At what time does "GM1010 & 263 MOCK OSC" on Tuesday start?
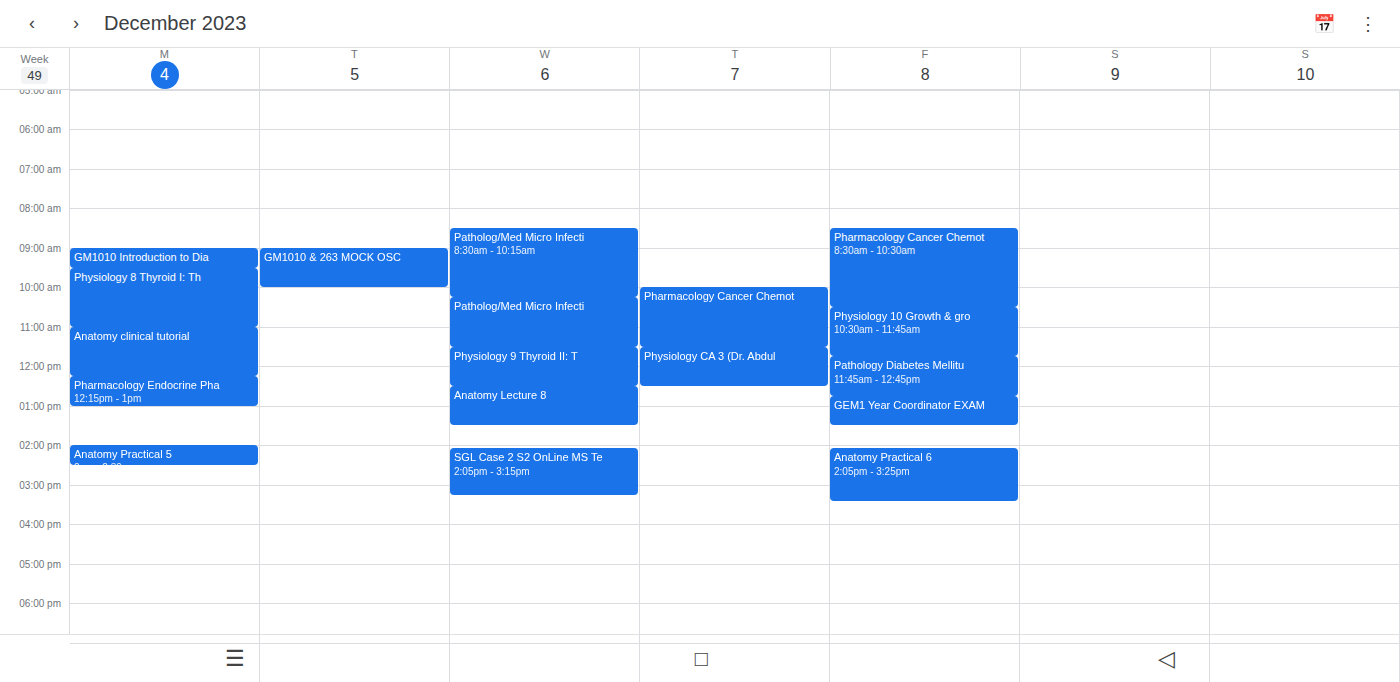
9:00 AM